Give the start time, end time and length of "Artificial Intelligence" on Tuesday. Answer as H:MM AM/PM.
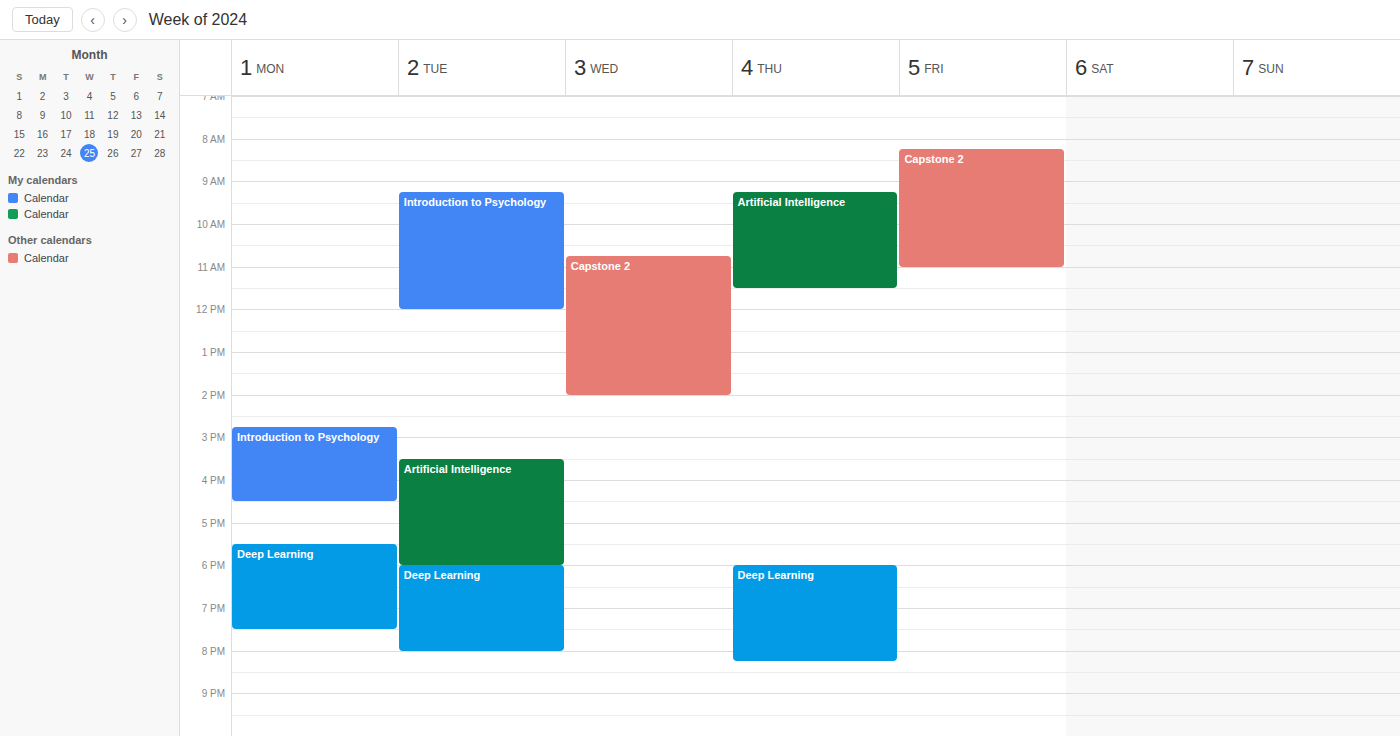
3:30 PM to 6:00 PM, 2 hours 30 minutes